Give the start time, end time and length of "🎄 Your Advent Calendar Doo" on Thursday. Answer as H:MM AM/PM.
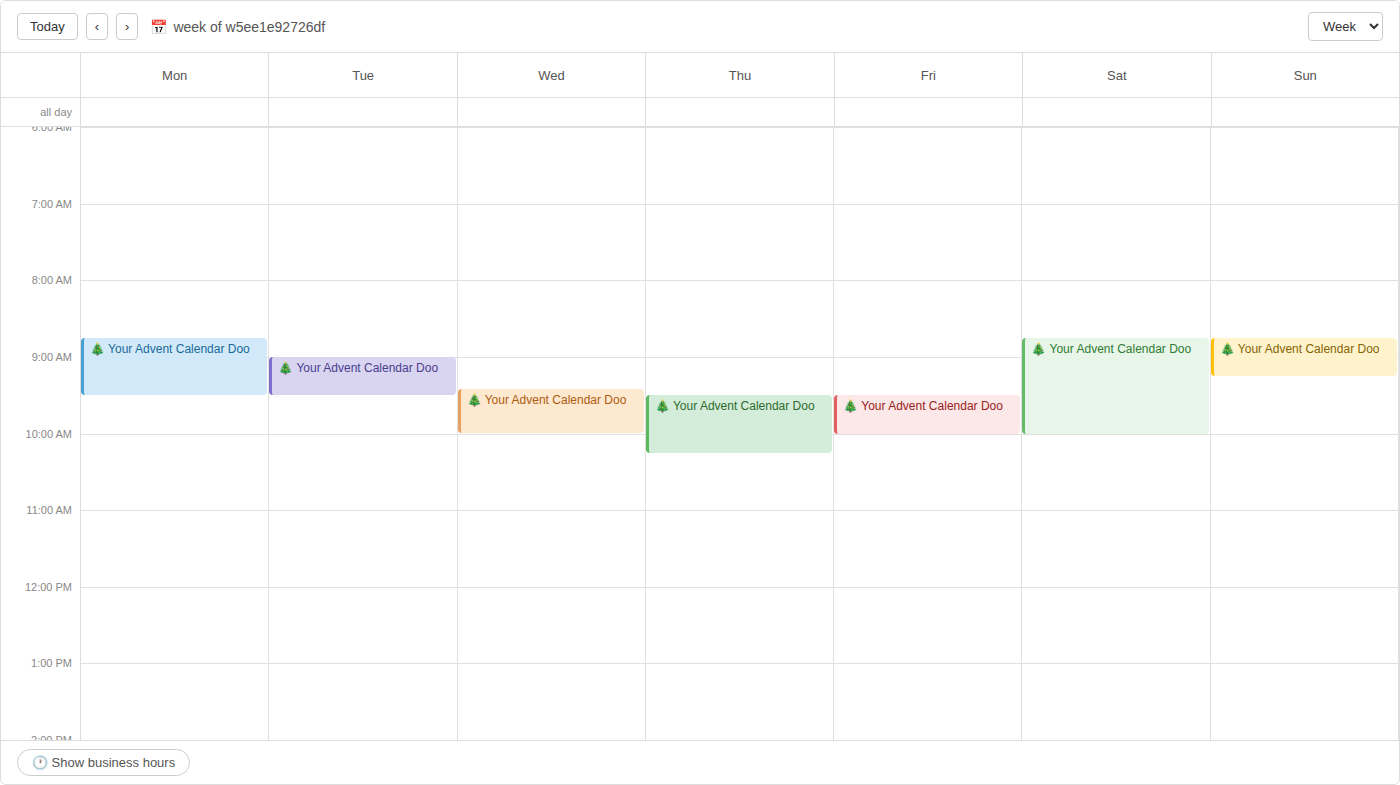
9:30 AM to 10:15 AM, 45 minutes